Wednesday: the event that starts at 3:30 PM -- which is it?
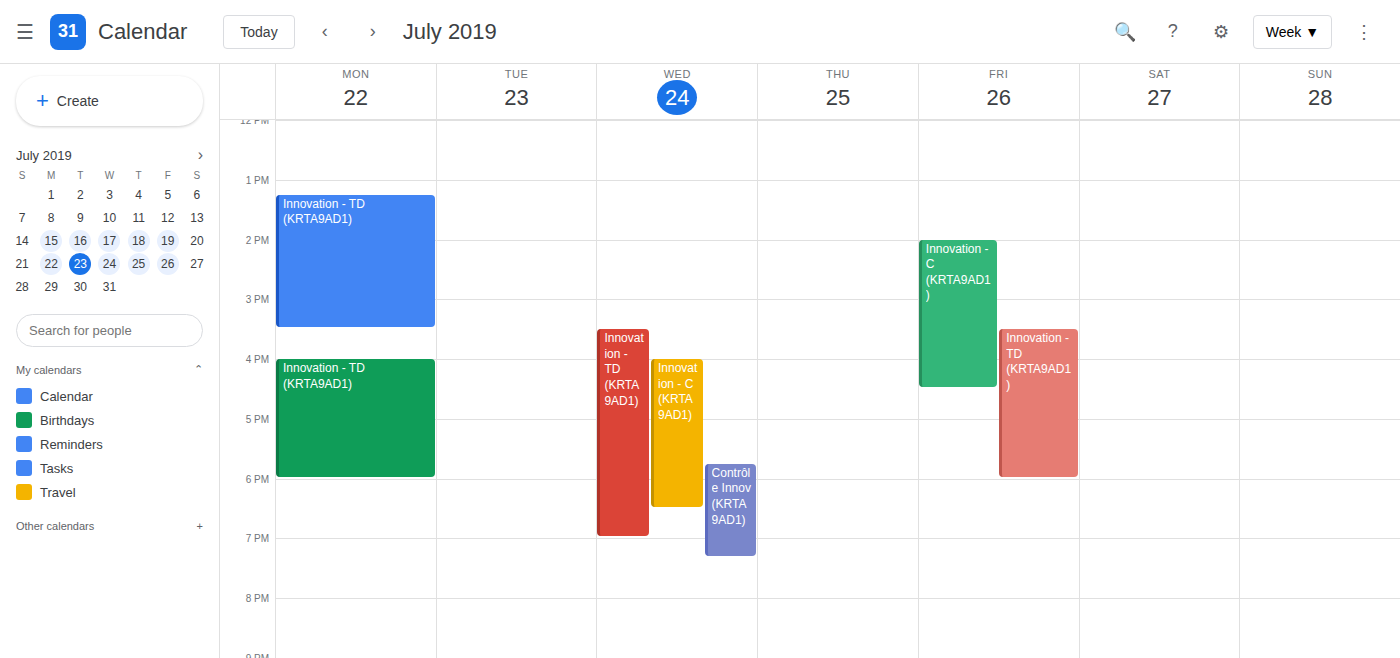
"Innovation - TD (KRTA9AD1)"